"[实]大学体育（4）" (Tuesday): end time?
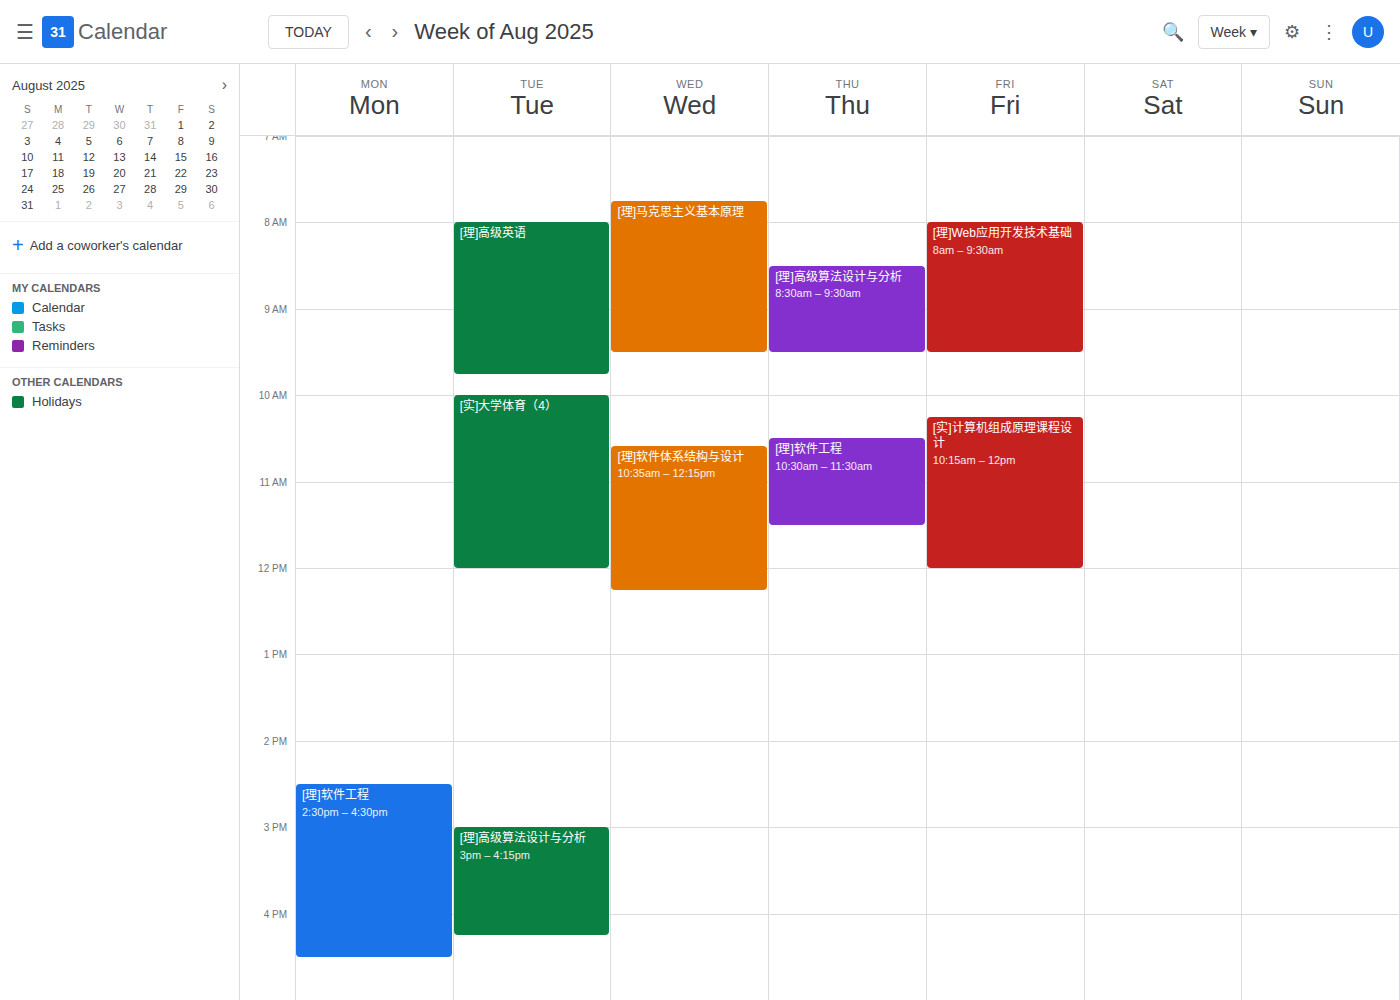
12:00 PM